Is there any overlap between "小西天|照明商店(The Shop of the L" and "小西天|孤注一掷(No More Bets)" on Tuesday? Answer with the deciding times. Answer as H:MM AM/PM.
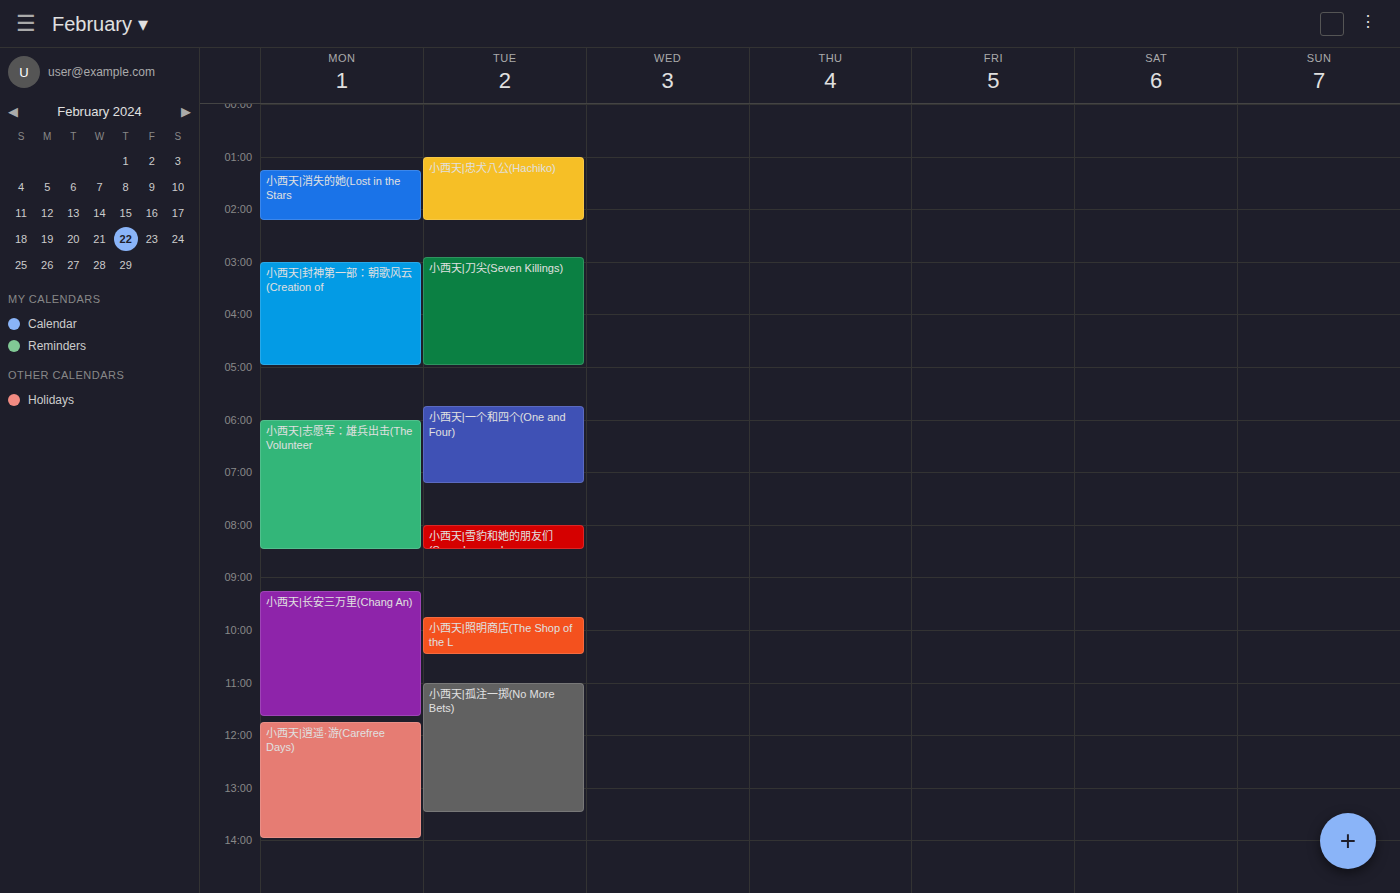
"小西天|照明商店(The Shop of the L" ends at 10:30 AM and "小西天|孤注一掷(No More Bets)" starts at 11:00 AM -- no overlap.